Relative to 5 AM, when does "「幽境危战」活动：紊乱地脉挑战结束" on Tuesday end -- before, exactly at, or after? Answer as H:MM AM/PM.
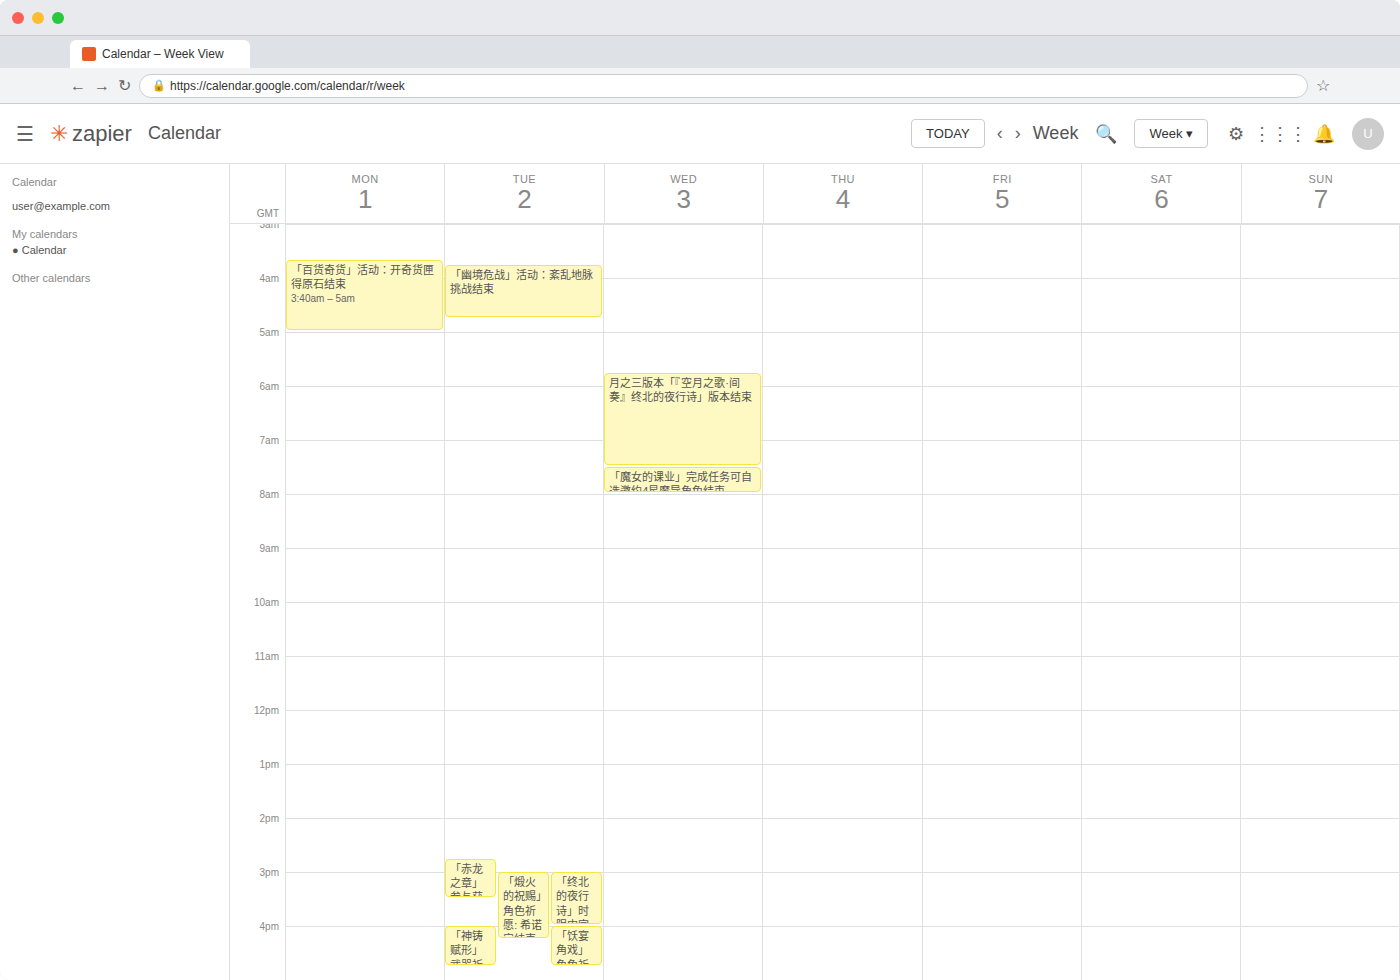
4:45 AM -- before 5 AM, 15 minutes above the 5 AM line.